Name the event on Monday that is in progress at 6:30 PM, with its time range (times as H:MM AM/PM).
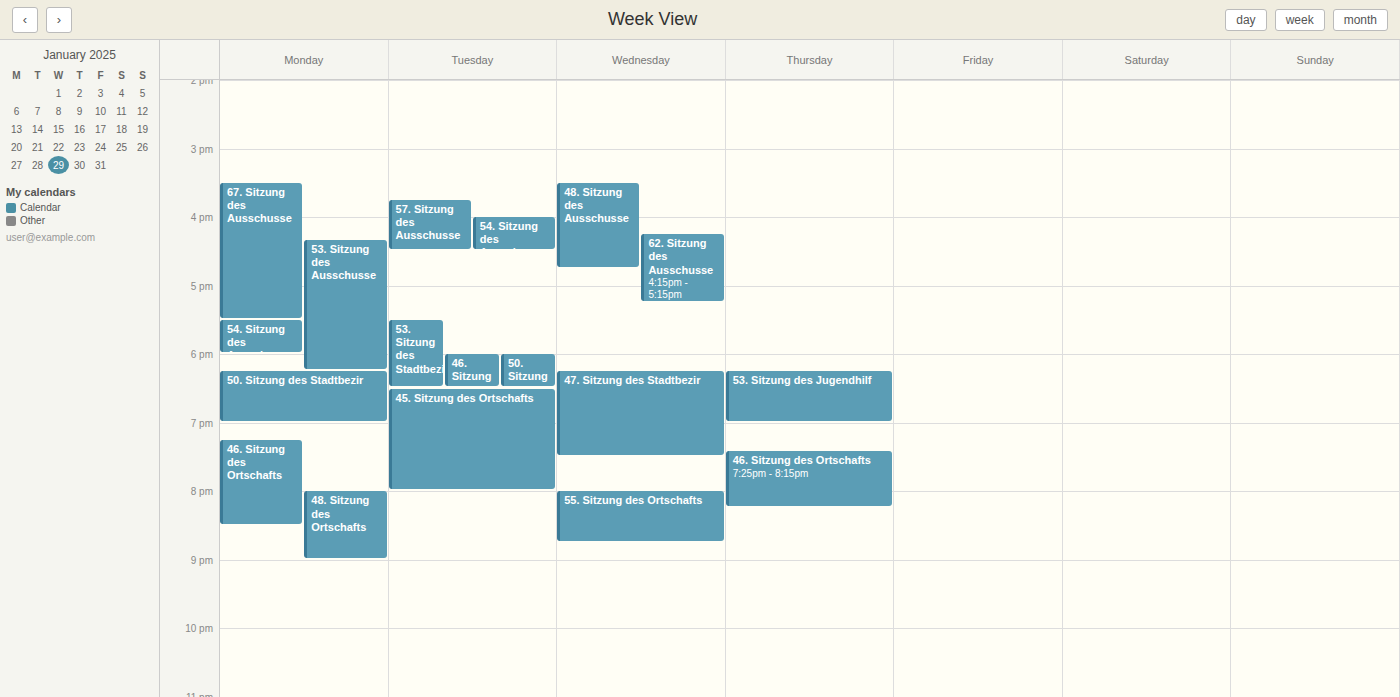
"50. Sitzung des Stadtbezir", 6:15 PM to 7:00 PM